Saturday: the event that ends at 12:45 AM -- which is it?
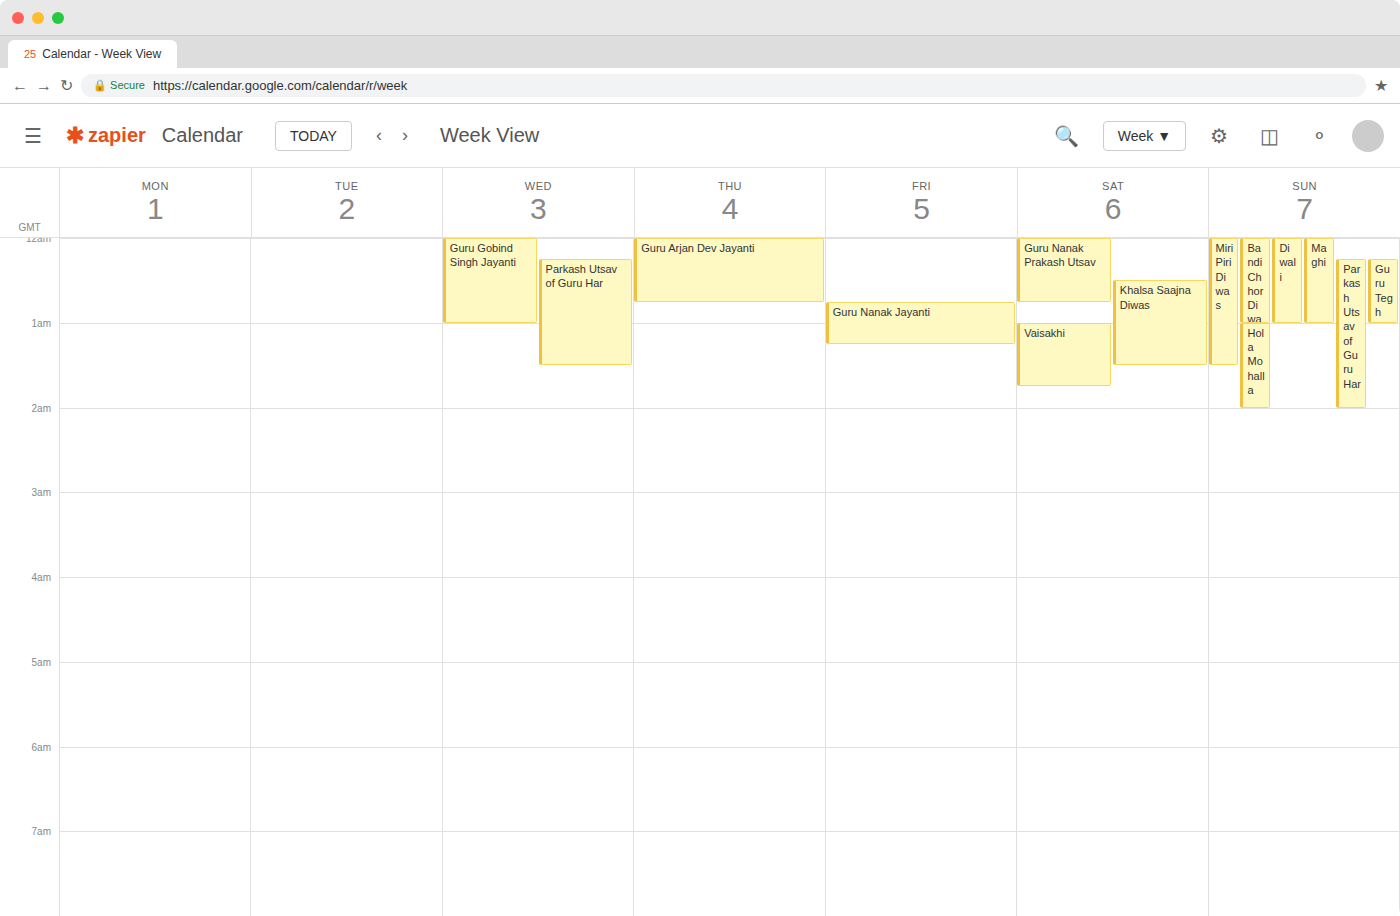
"Guru Nanak Prakash Utsav"